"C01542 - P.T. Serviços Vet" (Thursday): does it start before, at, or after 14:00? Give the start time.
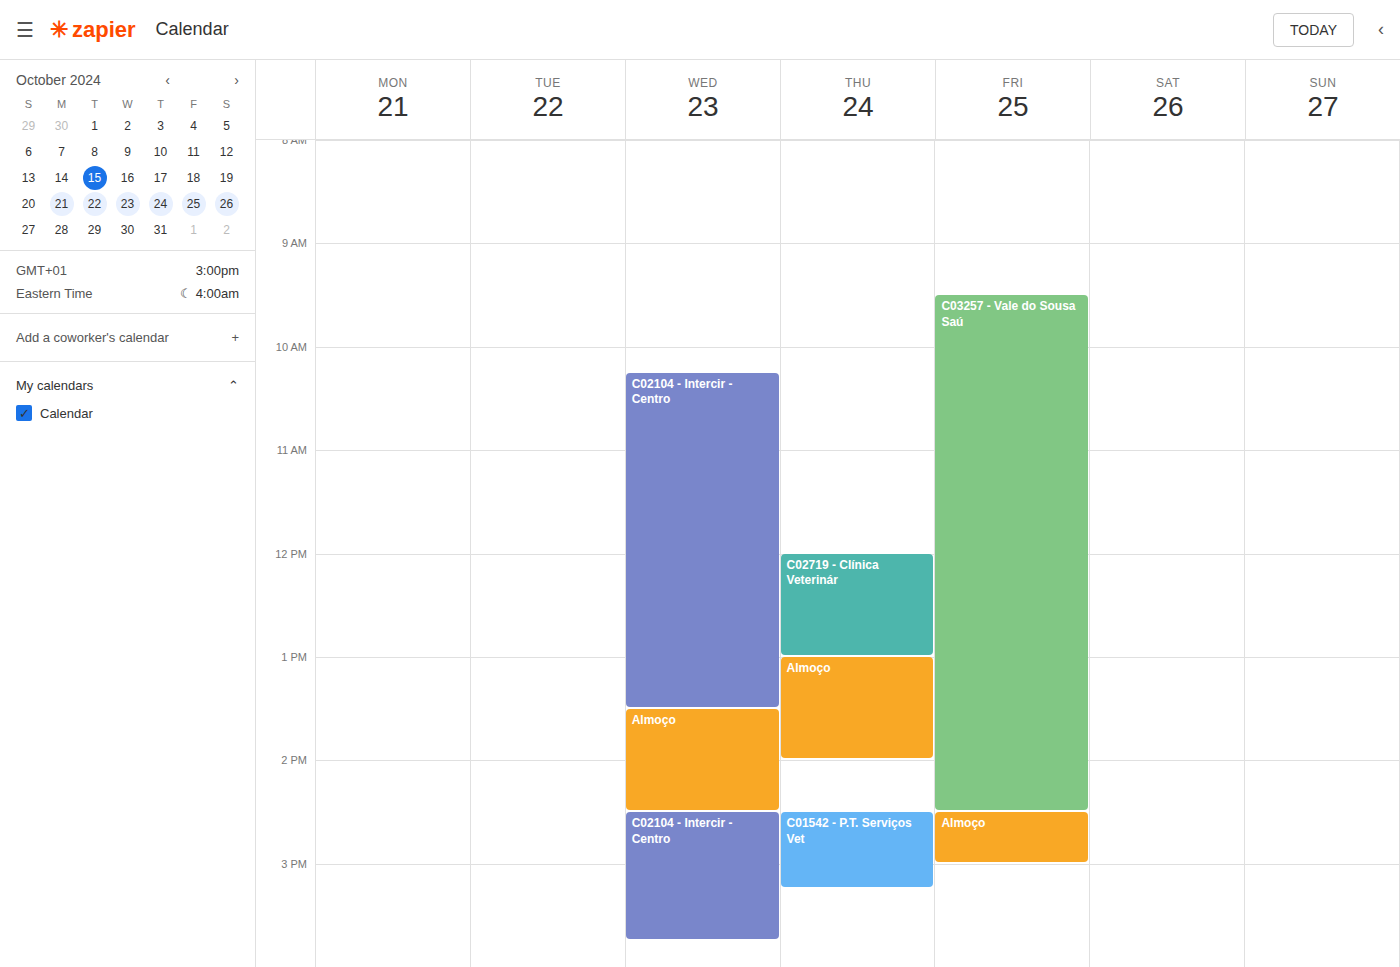
14:30 -- after 14:00, 30 minutes below the 14:00 line.